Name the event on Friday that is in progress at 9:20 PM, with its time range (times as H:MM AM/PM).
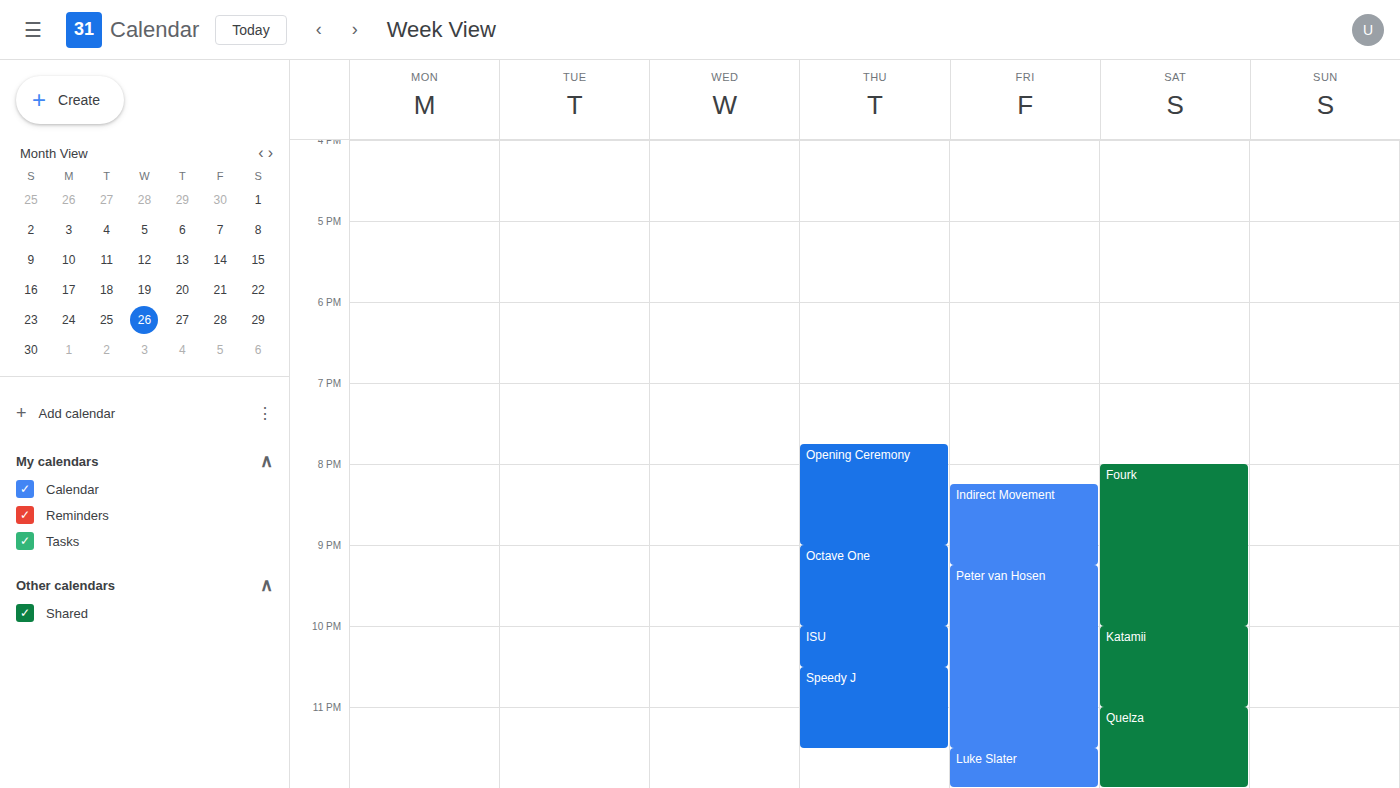
"Peter van Hosen", 9:15 PM to 11:30 PM